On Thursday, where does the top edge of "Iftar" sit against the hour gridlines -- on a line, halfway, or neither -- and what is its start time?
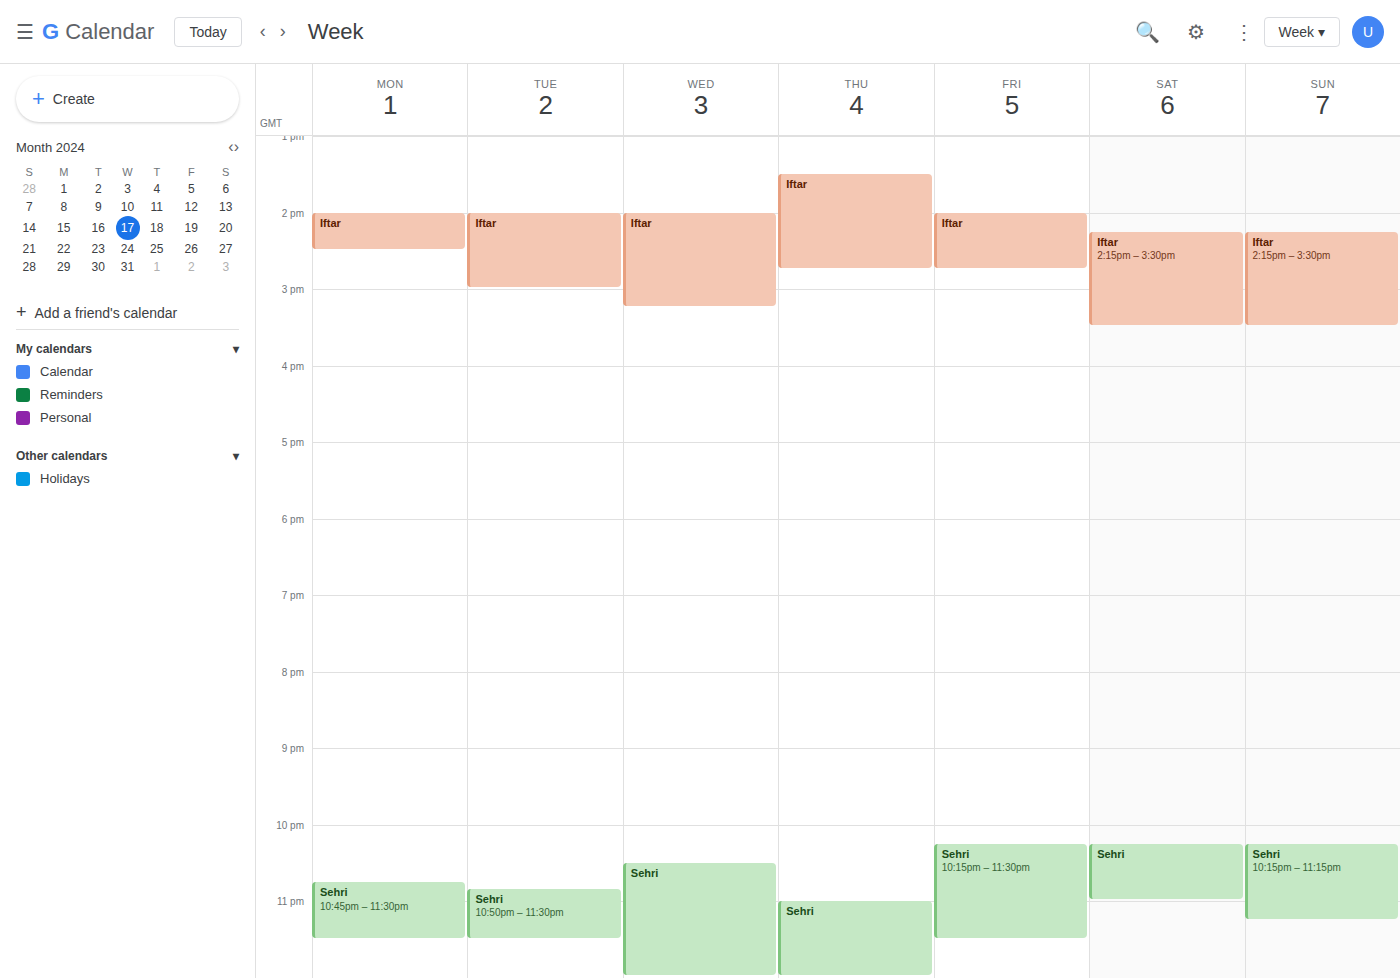
13:30 -- halfway between the 13:00 and 14:00 lines.